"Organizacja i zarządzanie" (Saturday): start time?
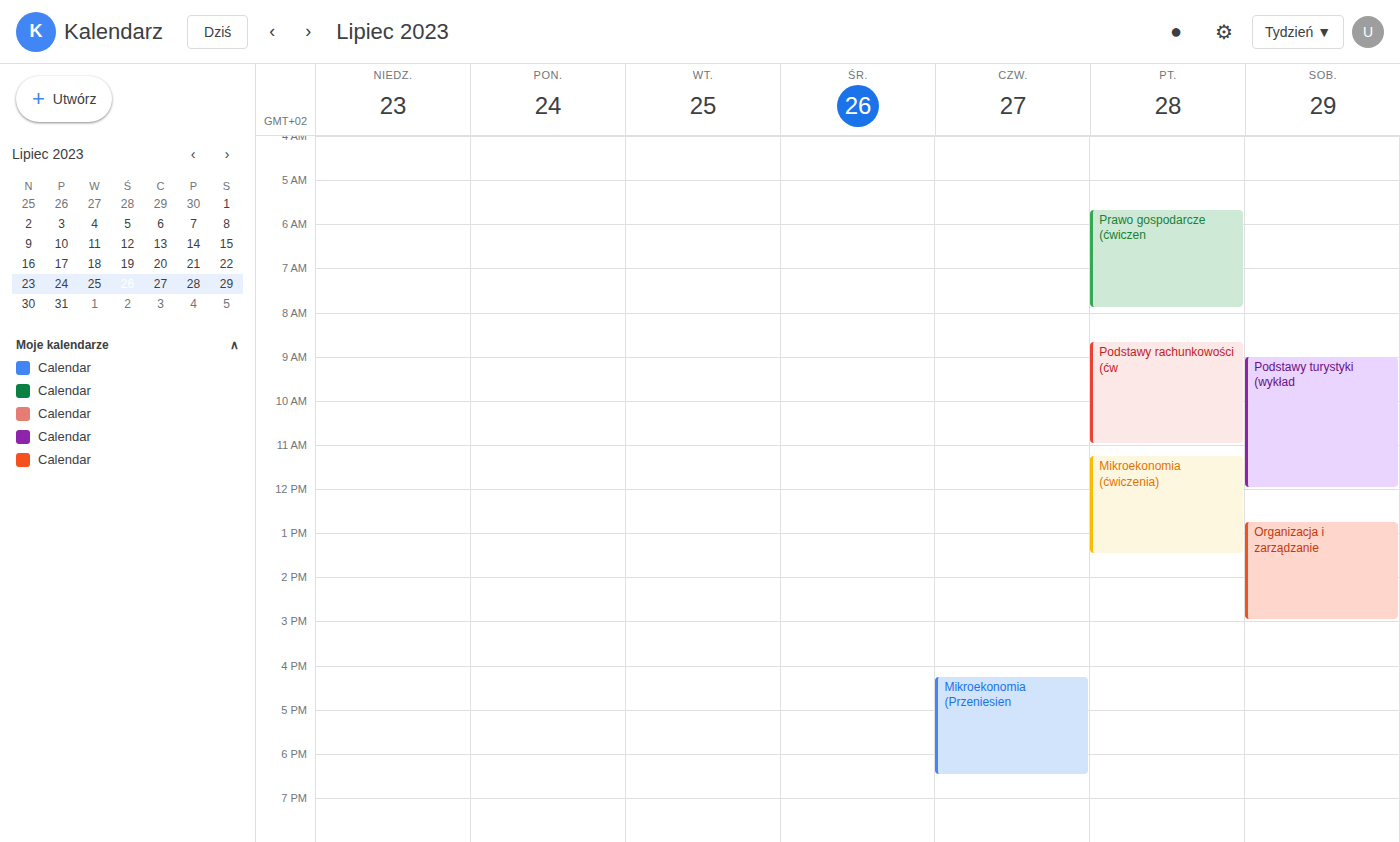
12:45